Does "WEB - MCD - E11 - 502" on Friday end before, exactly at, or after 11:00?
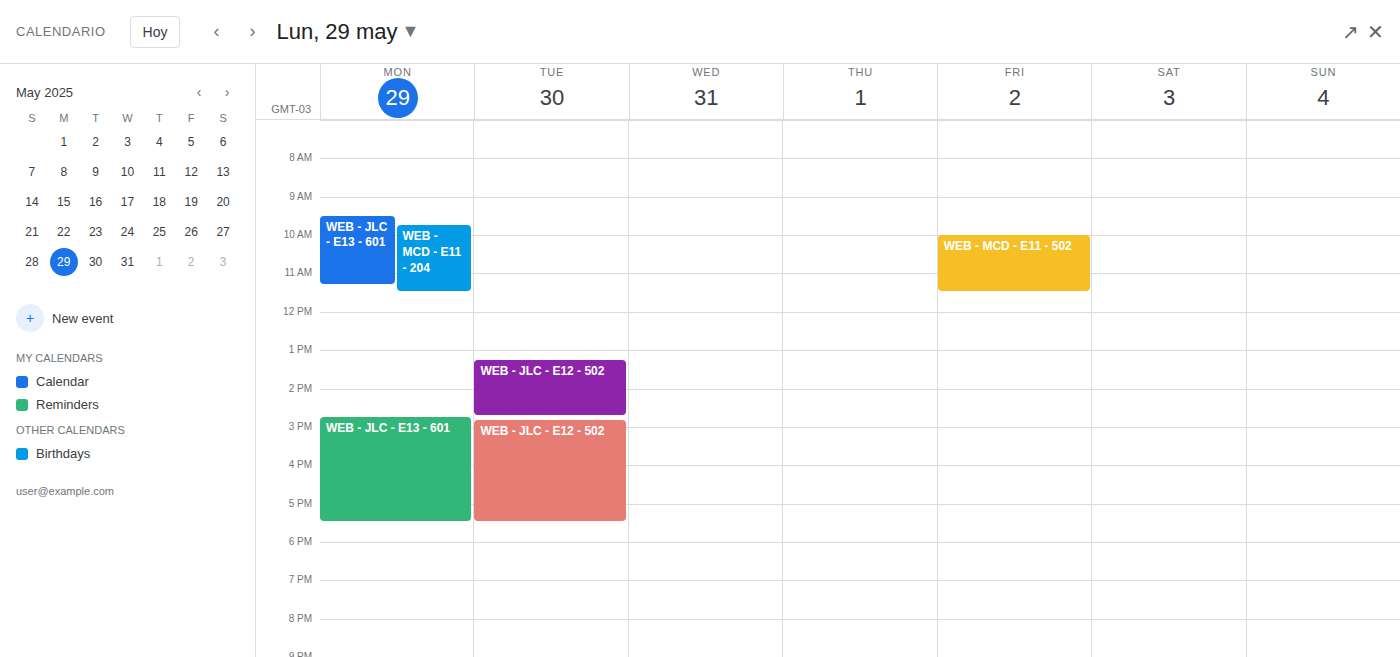
11:30 -- after 11:00, 30 minutes below the 11:00 line.